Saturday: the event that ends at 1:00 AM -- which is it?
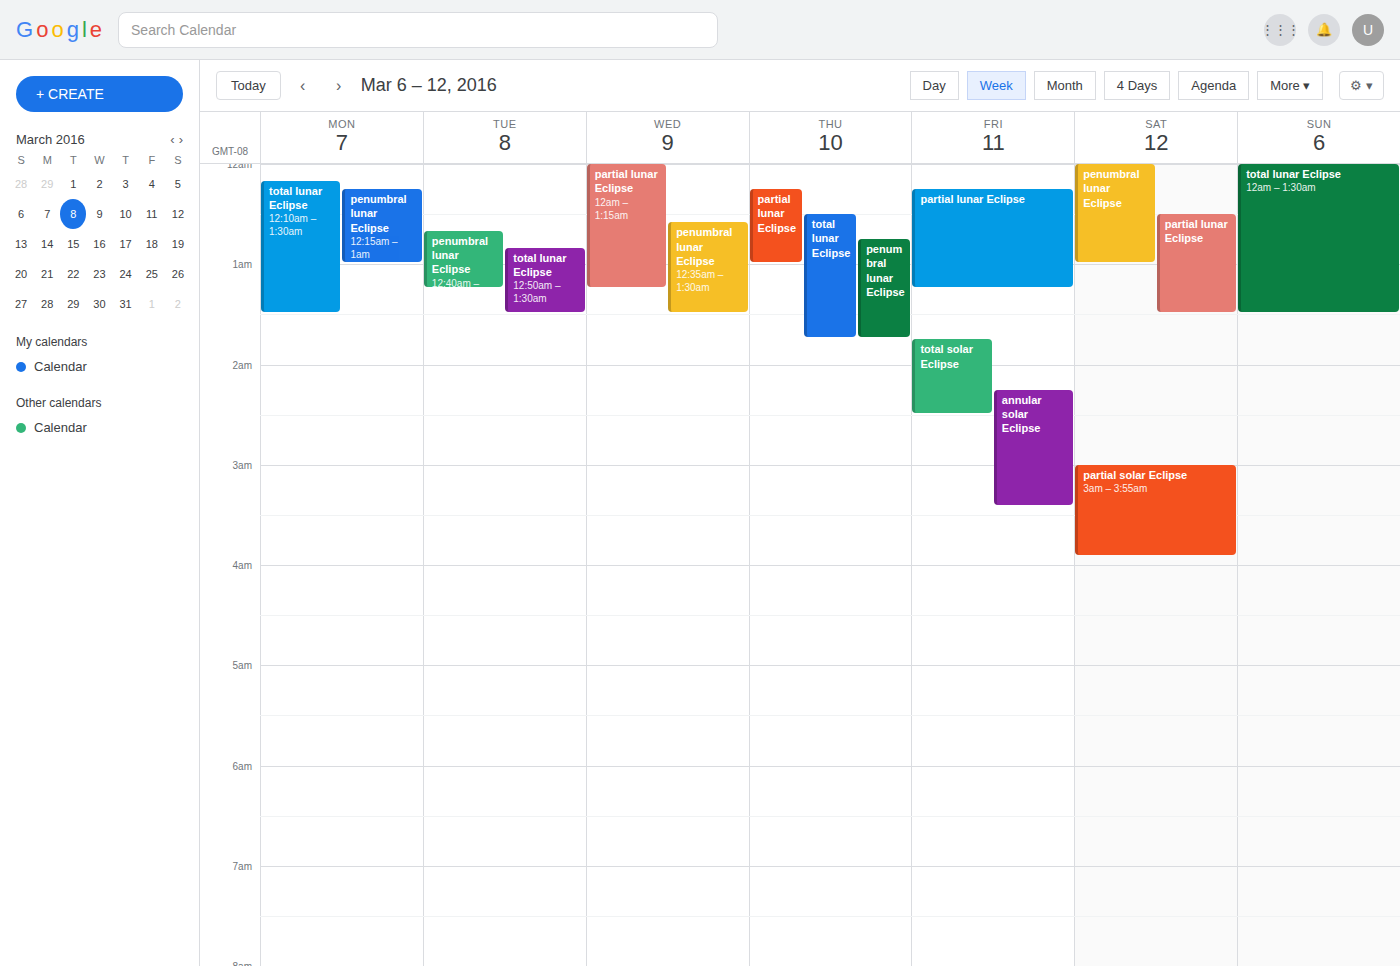
"penumbral lunar Eclipse"